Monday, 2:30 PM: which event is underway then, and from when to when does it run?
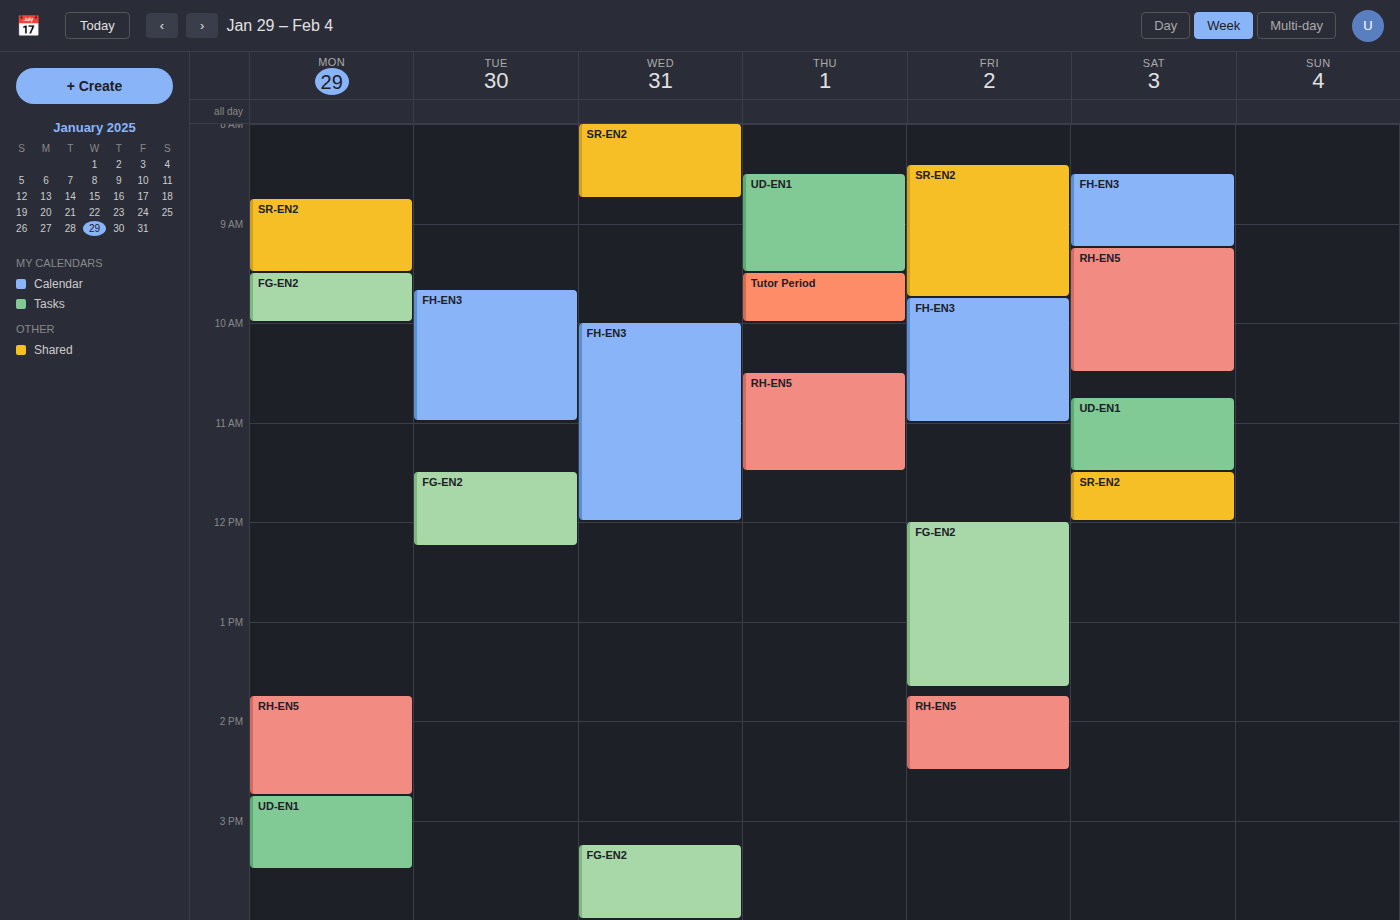
"RH-EN5", 1:45 PM to 2:45 PM